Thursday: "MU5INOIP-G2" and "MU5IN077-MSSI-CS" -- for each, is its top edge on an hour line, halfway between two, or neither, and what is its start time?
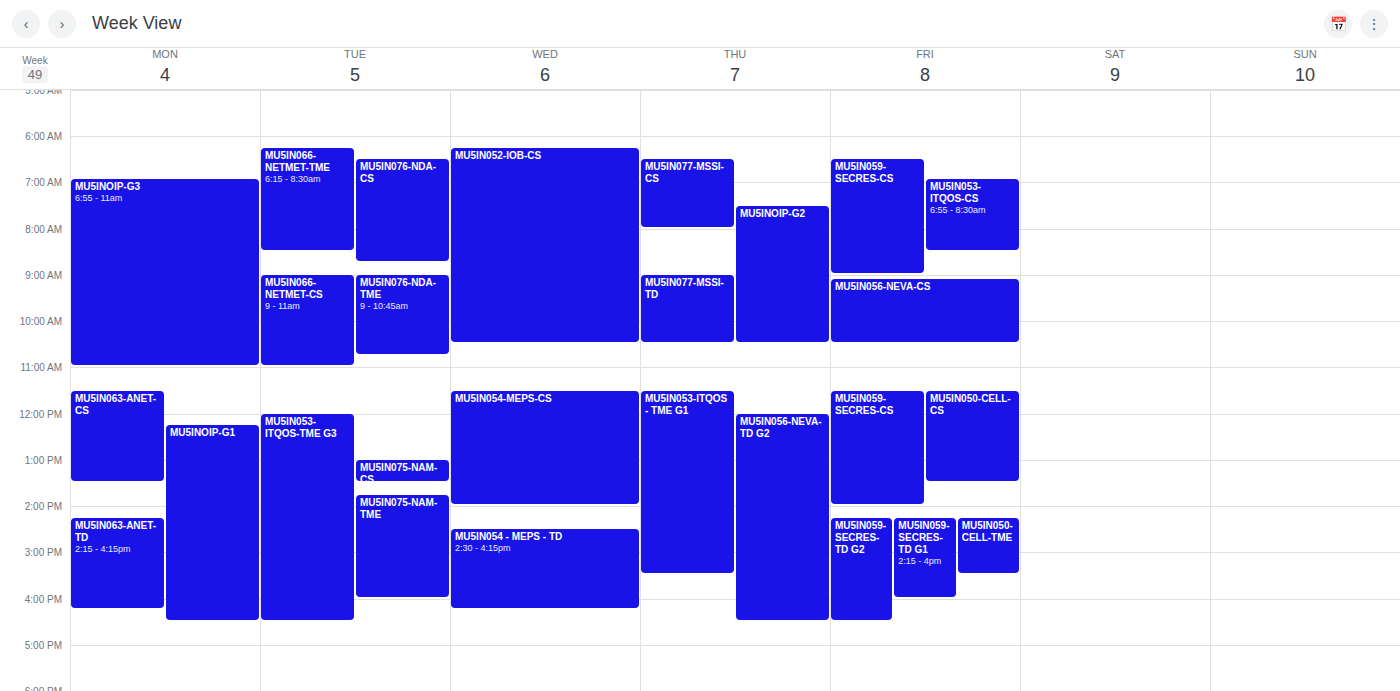
"MU5INOIP-G2": 7:30 AM, halfway between the 7 AM and 8 AM lines. "MU5IN077-MSSI-CS": 6:30 AM, halfway between the 6 AM and 7 AM lines.